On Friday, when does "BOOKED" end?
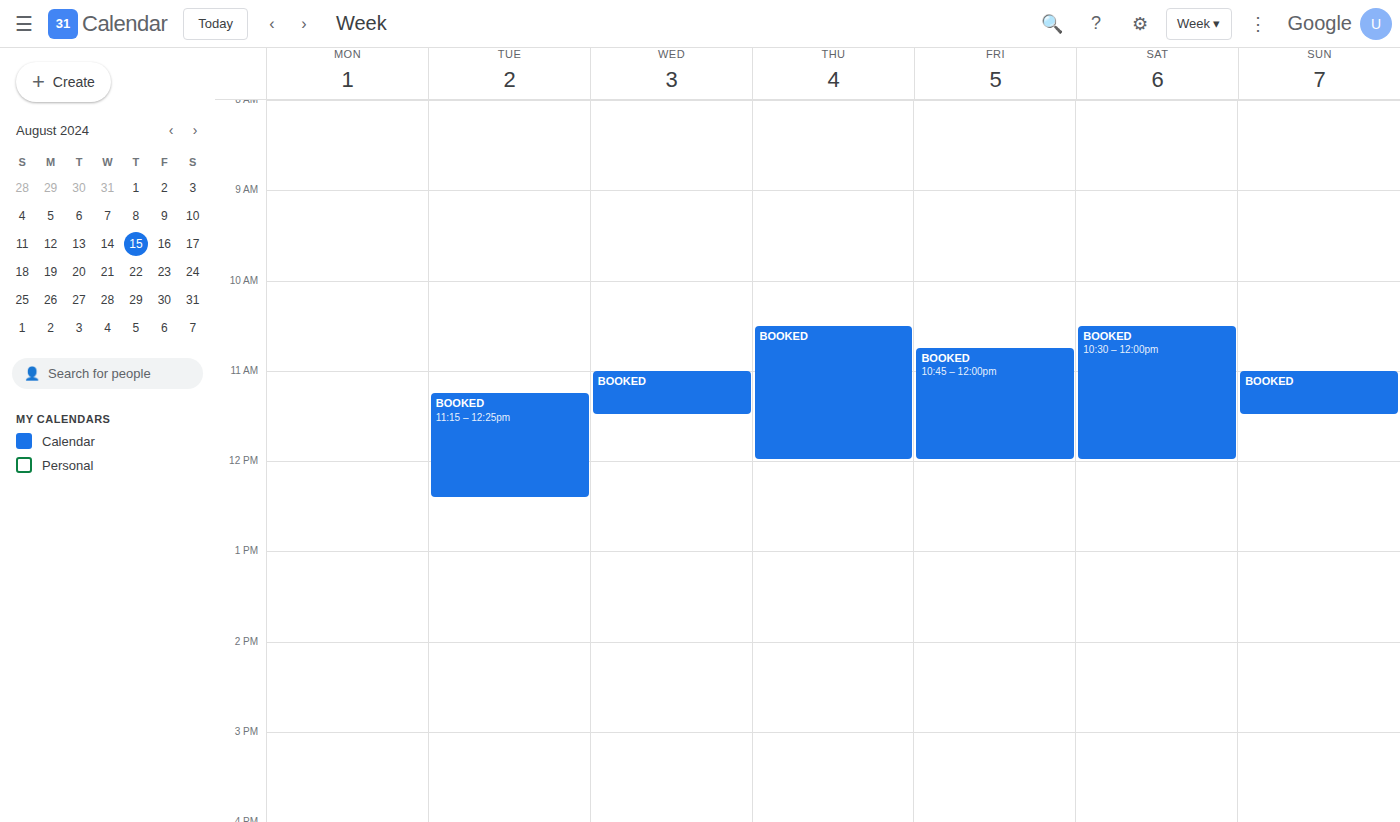
12:00 PM